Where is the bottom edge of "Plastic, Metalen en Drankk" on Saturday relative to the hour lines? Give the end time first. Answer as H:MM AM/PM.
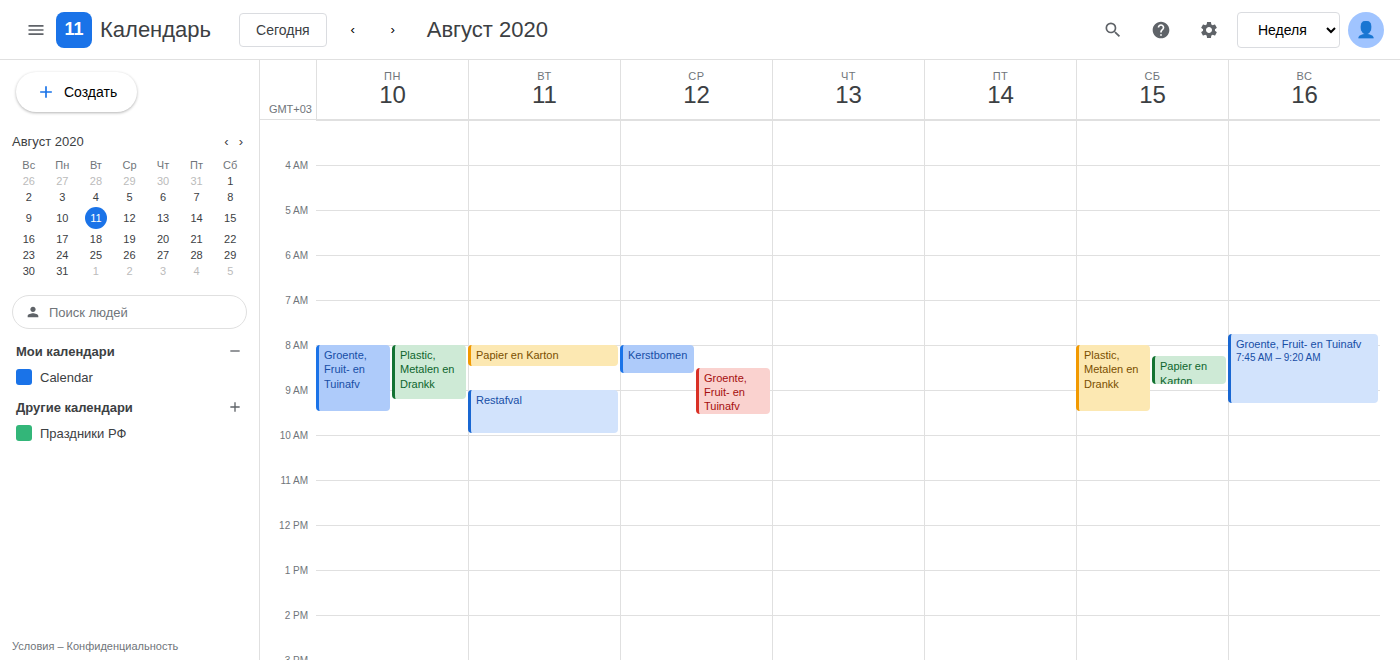
9:30 AM -- halfway between the 9 AM and 10 AM lines.